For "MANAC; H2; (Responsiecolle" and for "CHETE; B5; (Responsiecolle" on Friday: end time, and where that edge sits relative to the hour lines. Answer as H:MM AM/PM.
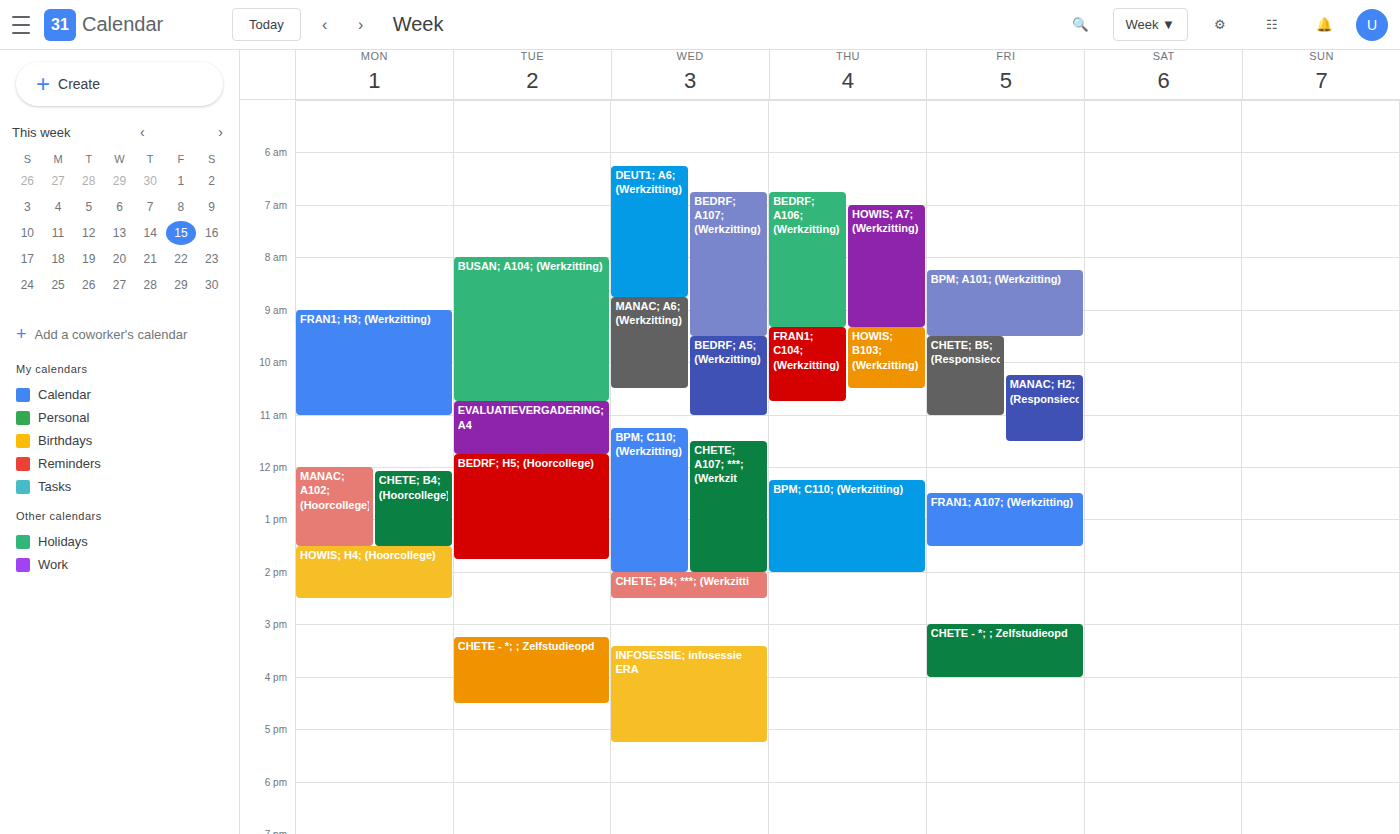
"MANAC; H2; (Responsiecolle": 11:30 AM, halfway between the 11 AM and 12 PM lines. "CHETE; B5; (Responsiecolle": 11:00 AM, exactly on the 11 AM line.